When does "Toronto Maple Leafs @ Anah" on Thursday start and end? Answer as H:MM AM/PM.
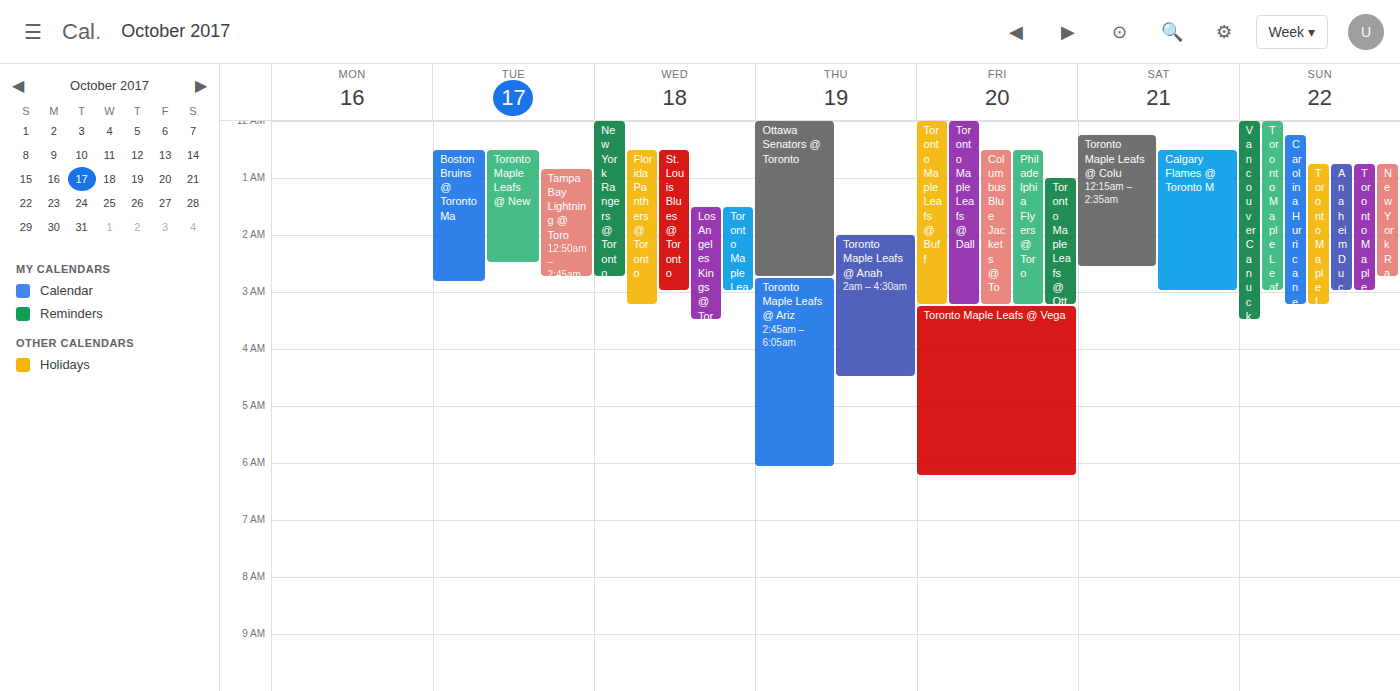
2:00 AM to 4:30 AM